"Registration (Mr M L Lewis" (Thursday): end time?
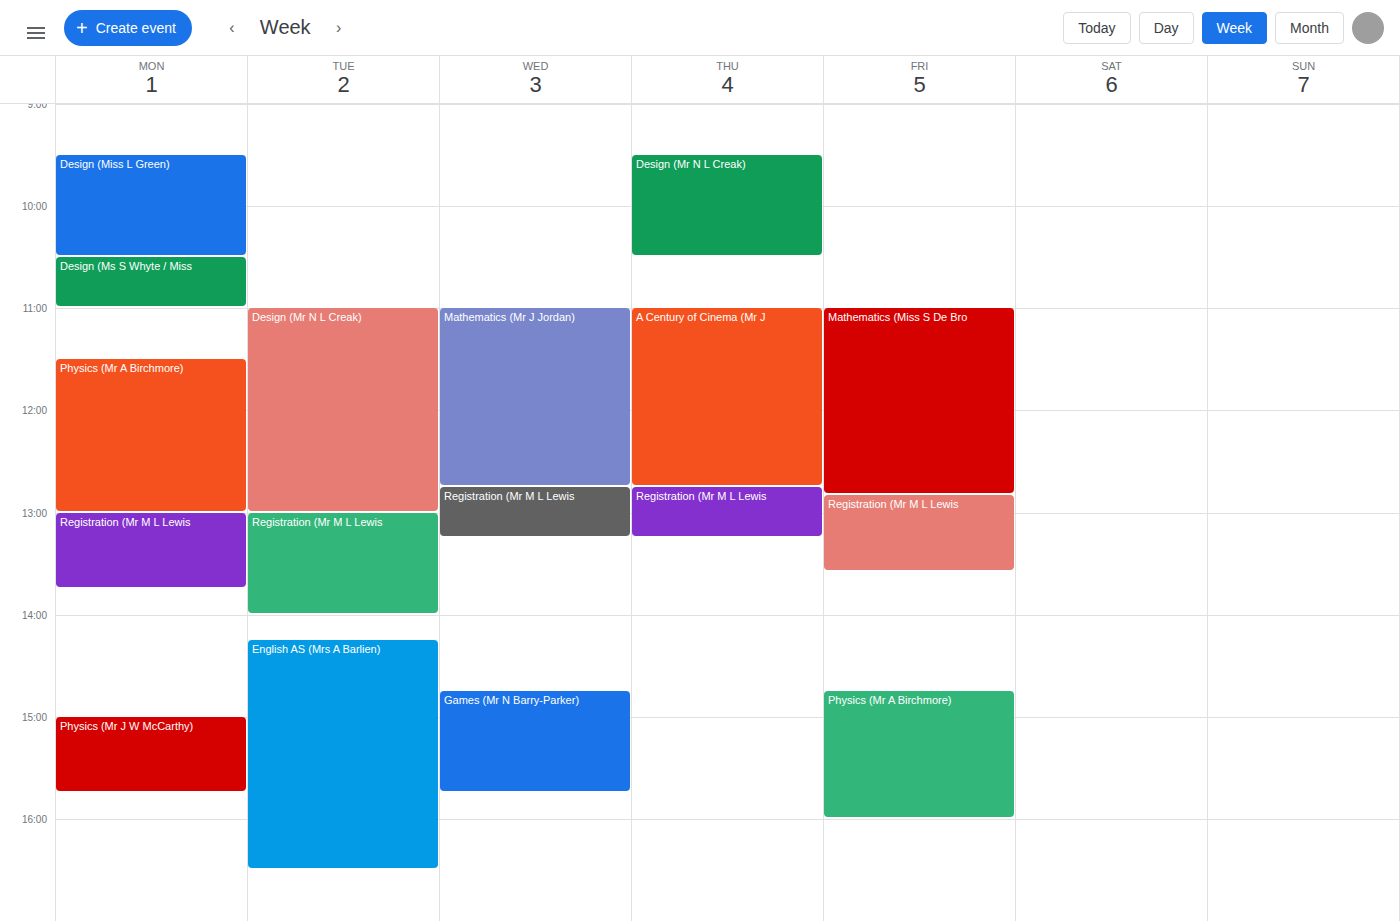
1:15 PM